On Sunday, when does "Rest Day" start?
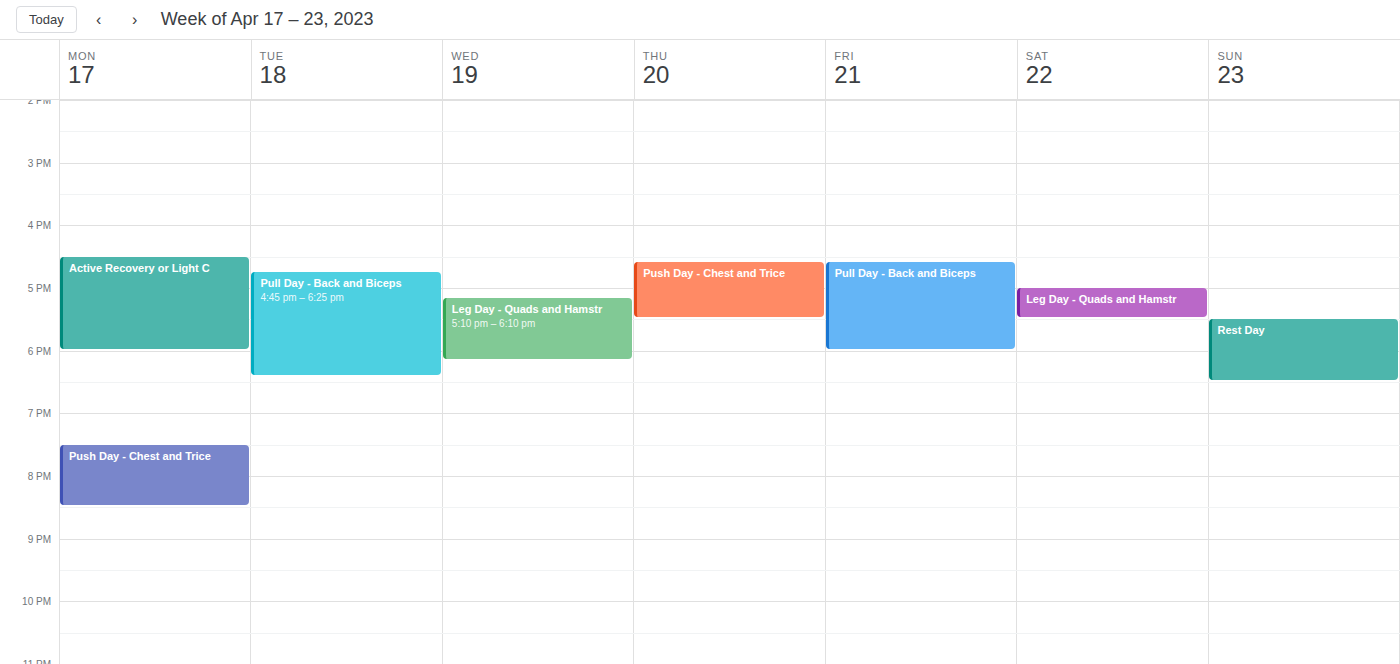
17:30